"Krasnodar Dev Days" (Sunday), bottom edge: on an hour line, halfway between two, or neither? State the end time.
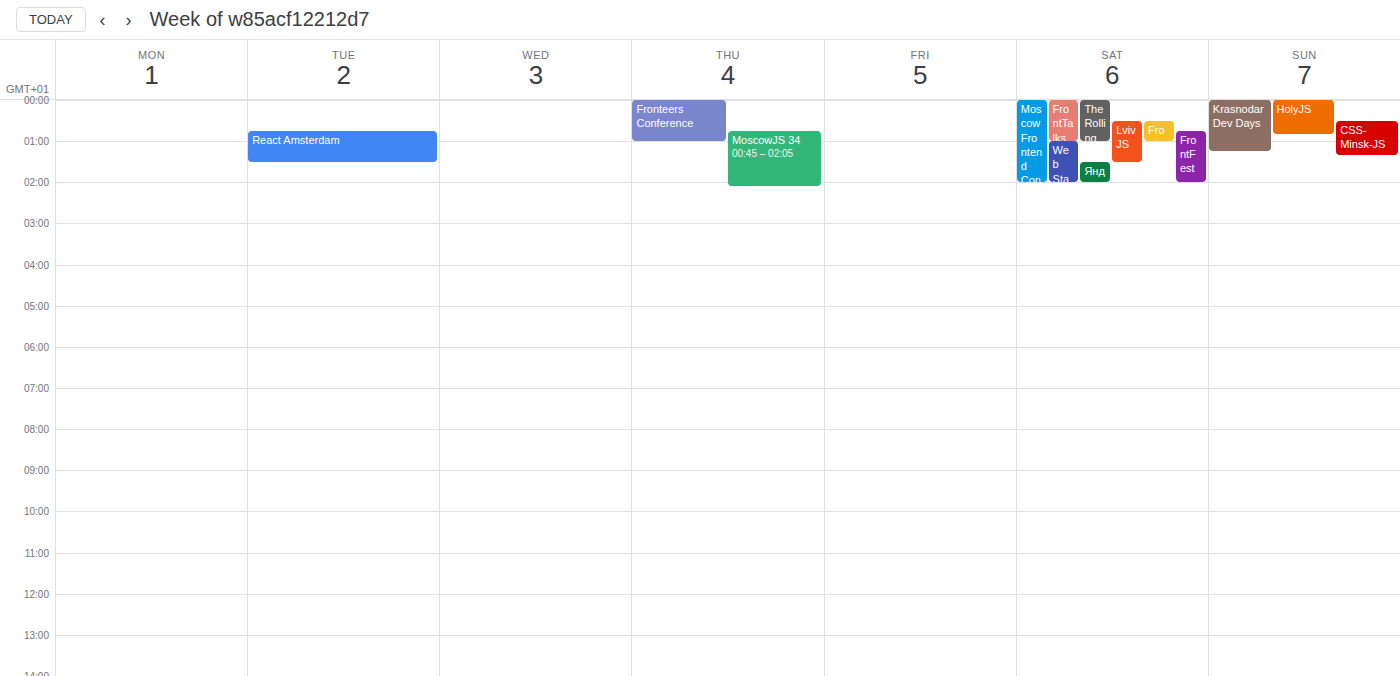
1:15 AM -- neither: a quarter of the way from the 1 AM line to the 2 AM line.